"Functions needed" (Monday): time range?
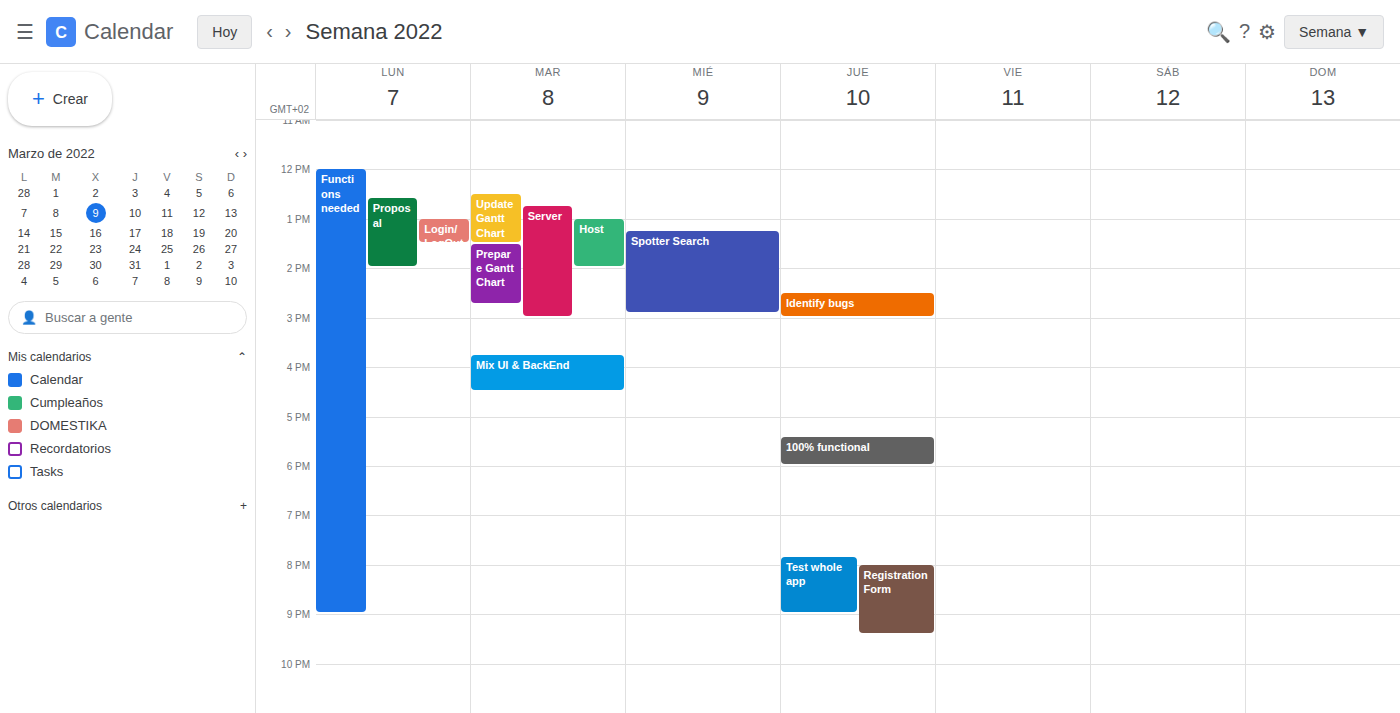
12:00 PM to 9:00 PM